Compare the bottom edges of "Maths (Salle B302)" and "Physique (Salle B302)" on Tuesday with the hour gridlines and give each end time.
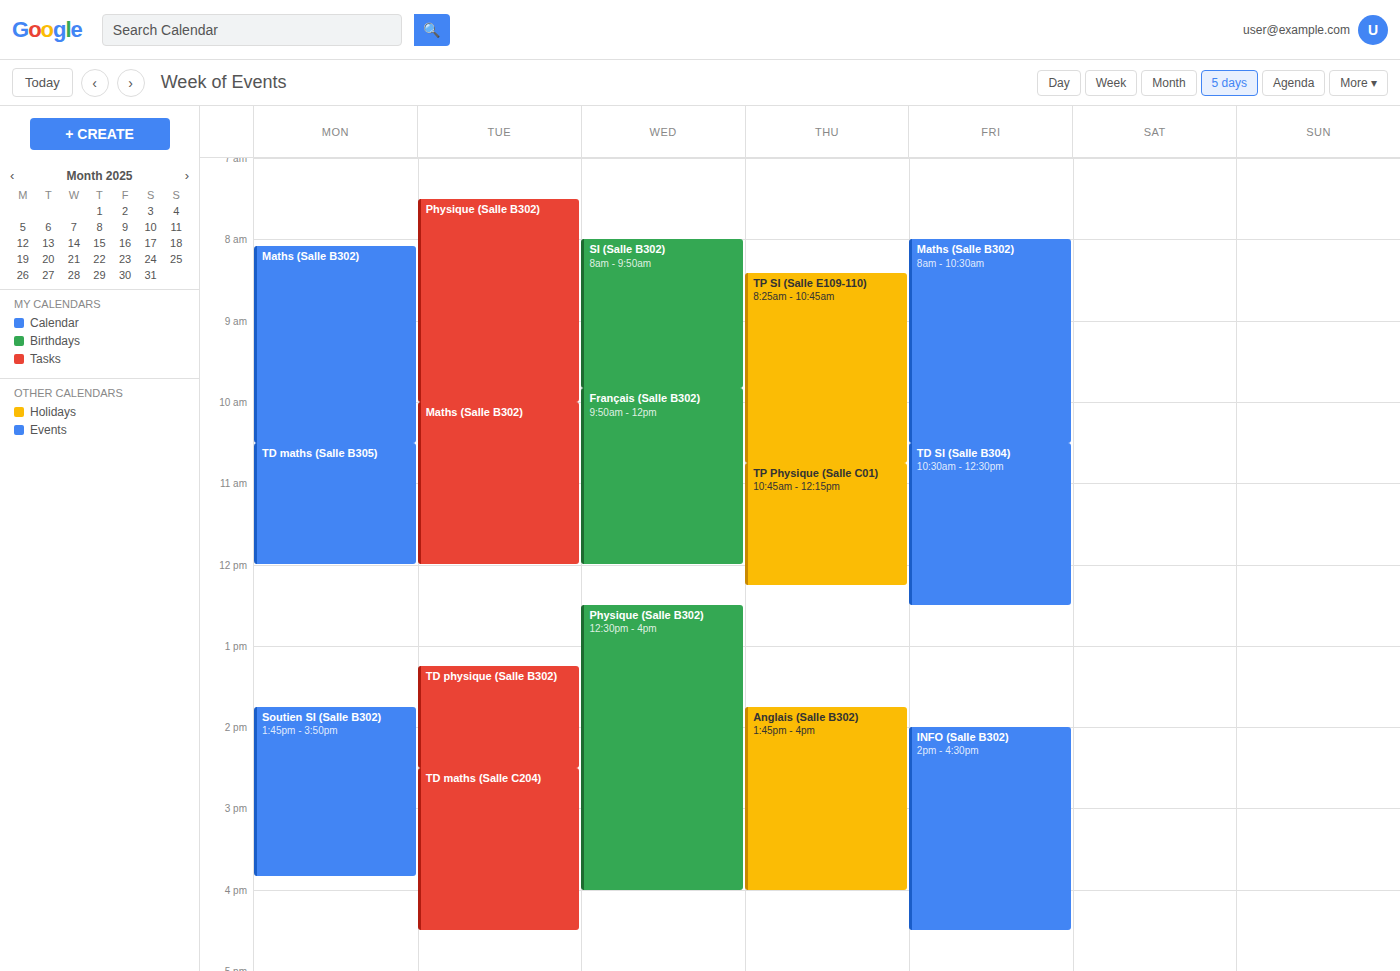
"Maths (Salle B302)": 12:00, exactly on the 12:00 line. "Physique (Salle B302)": 10:00, exactly on the 10:00 line.